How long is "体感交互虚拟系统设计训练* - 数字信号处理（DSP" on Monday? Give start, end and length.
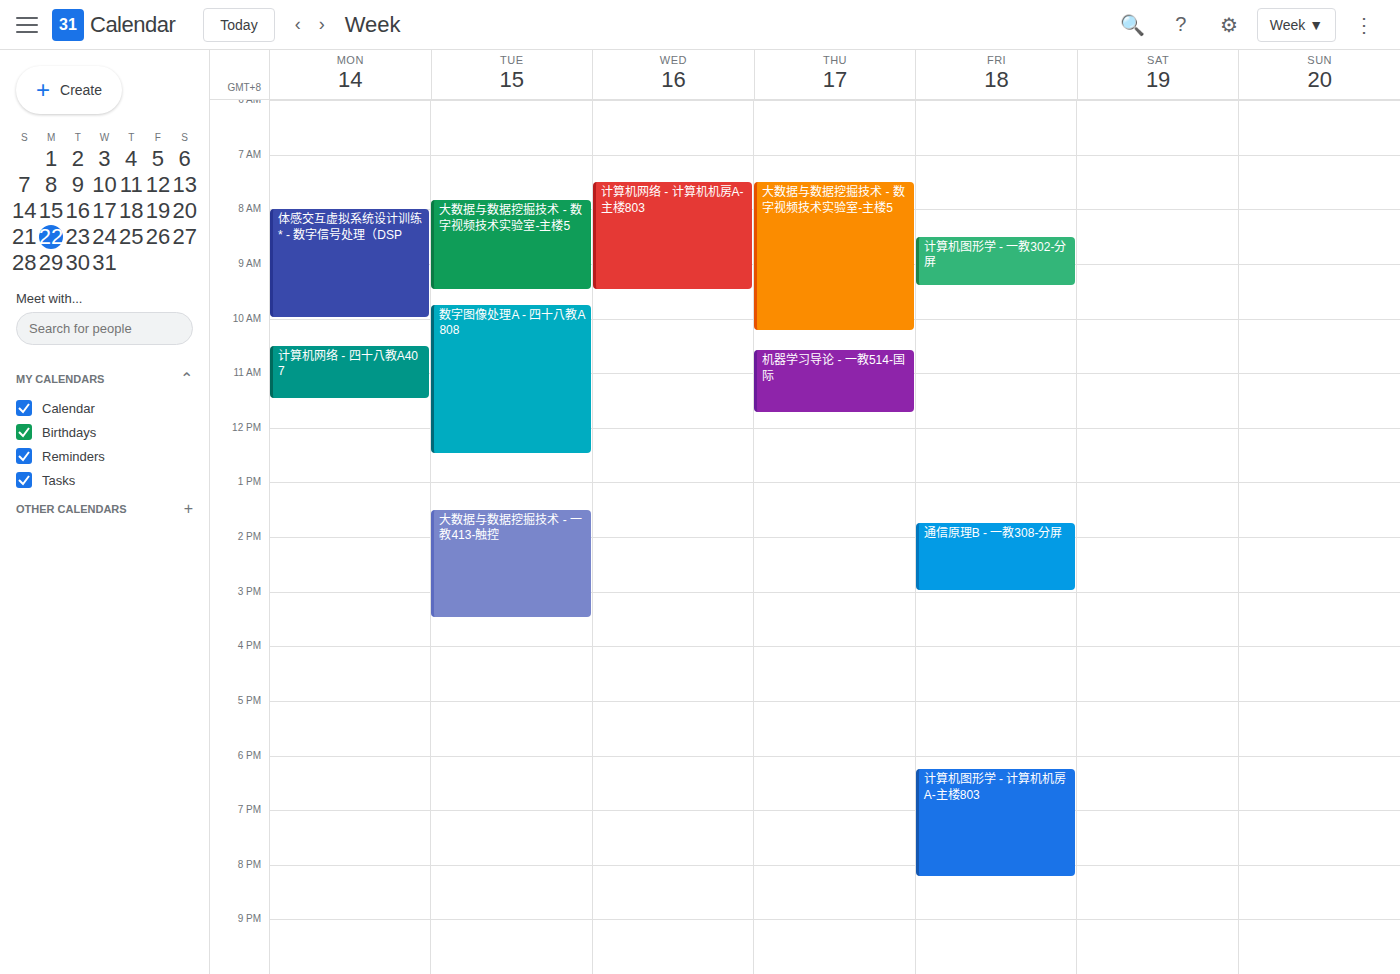
8:00 AM to 10:00 AM, 2 hours